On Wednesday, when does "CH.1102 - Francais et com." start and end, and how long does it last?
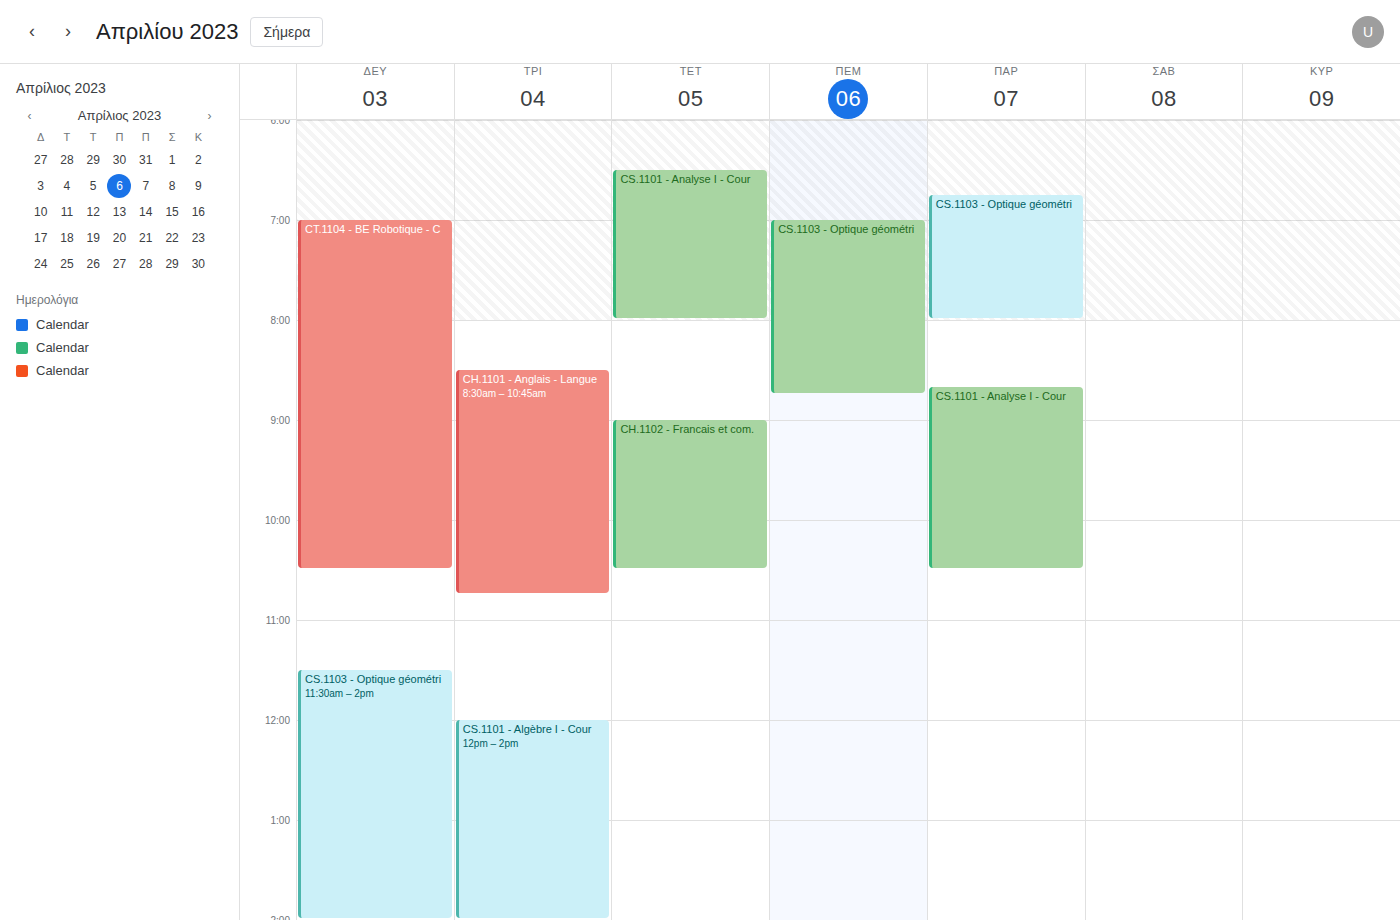
09:00 to 10:30, 1 hour 30 minutes